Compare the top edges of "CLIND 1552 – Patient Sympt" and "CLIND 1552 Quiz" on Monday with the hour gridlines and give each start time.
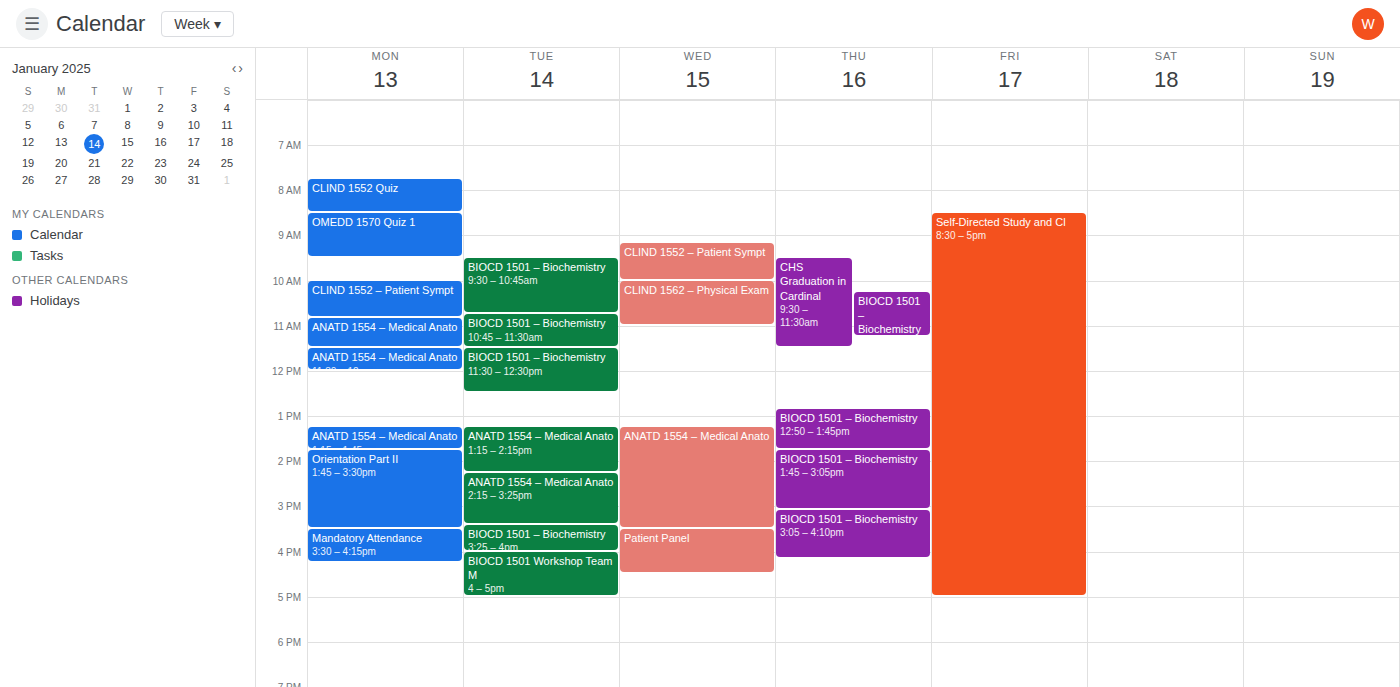
"CLIND 1552 – Patient Sympt": 10:00 AM, exactly on the 10 AM line. "CLIND 1552 Quiz": 7:45 AM, neither: three quarters of the way from the 7 AM line to the 8 AM line.